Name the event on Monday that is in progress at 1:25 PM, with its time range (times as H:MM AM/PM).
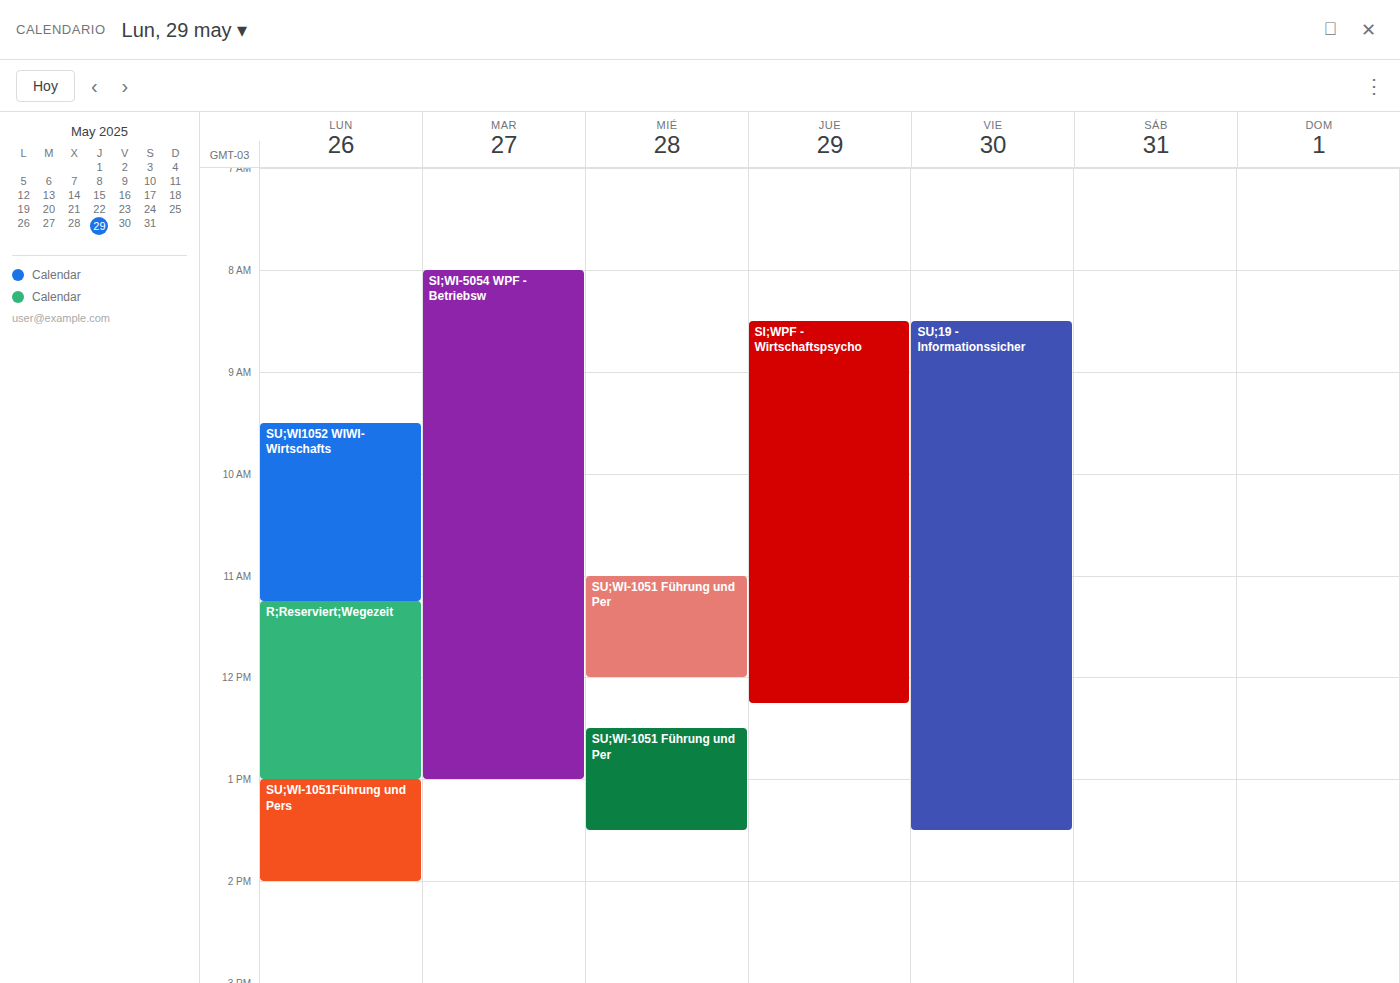
"SU;WI-1051Führung und Pers", 1:00 PM to 2:00 PM